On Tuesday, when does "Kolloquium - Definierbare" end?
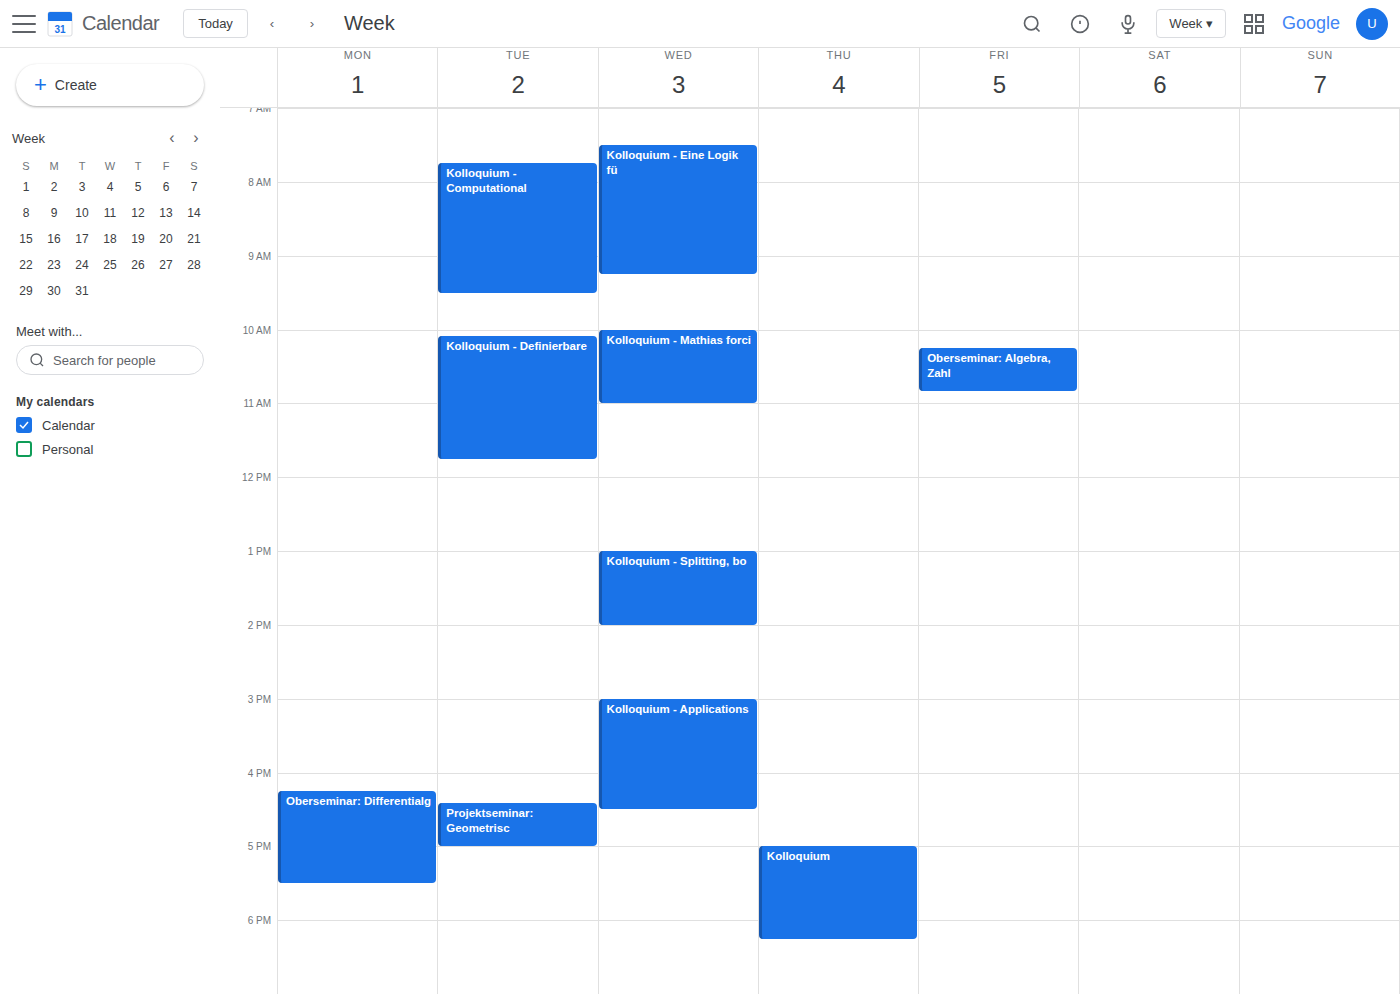
11:45 AM